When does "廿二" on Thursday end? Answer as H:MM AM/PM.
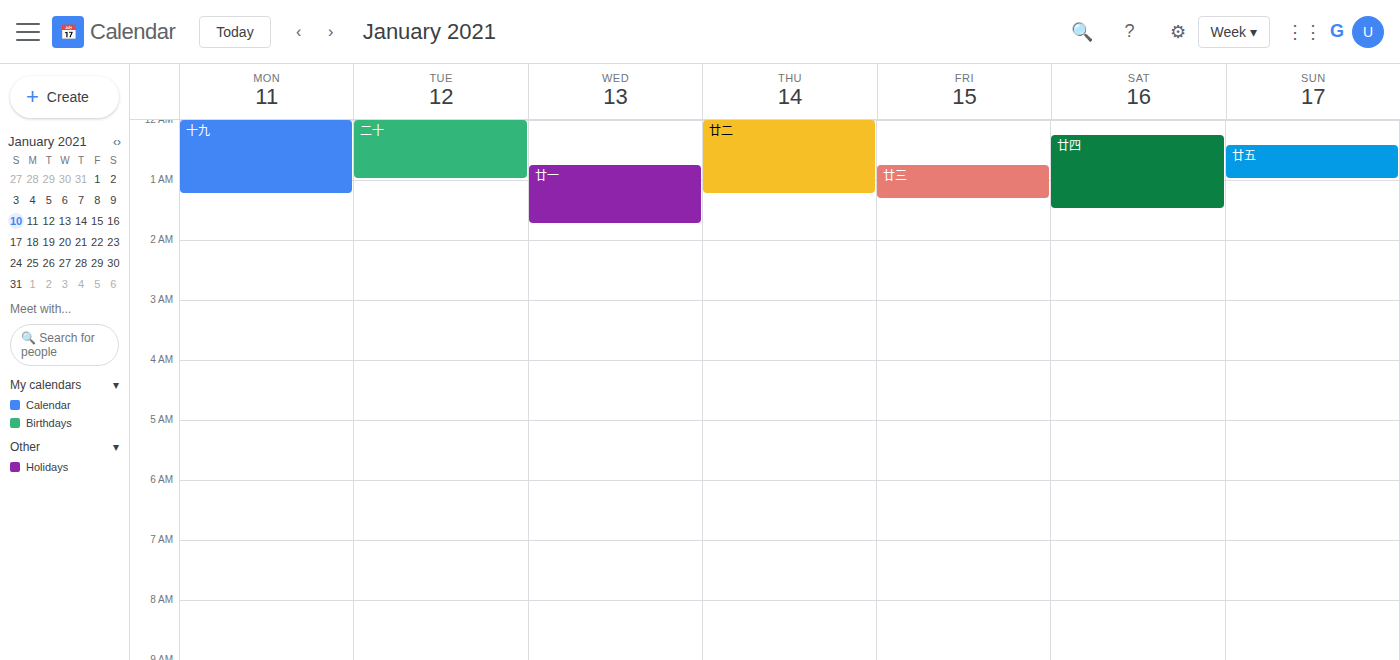
1:15 AM